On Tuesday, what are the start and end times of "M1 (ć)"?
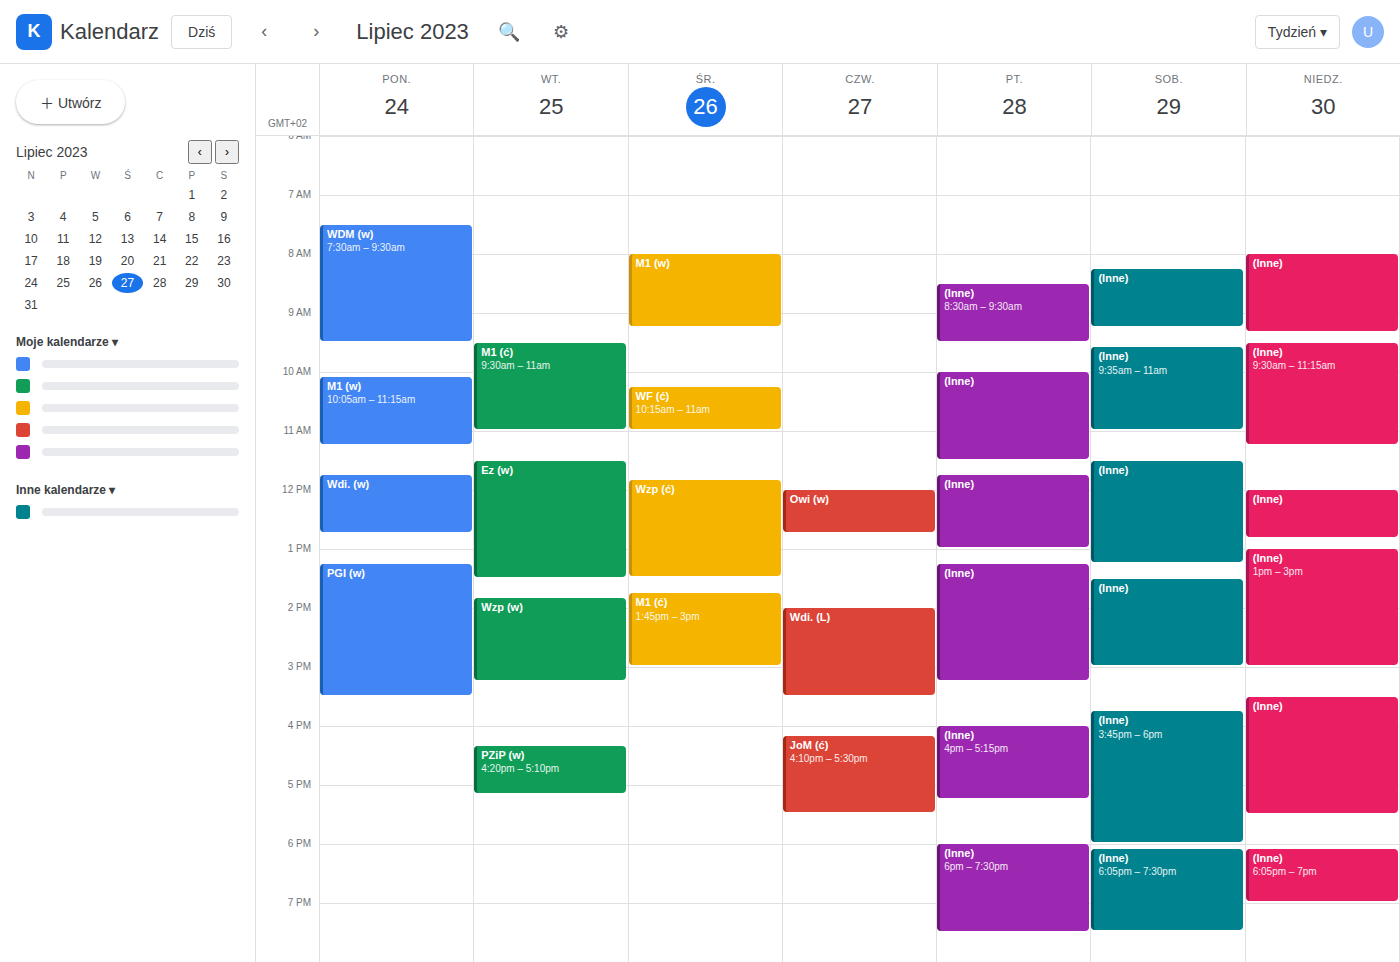
9:30 AM to 11:00 AM